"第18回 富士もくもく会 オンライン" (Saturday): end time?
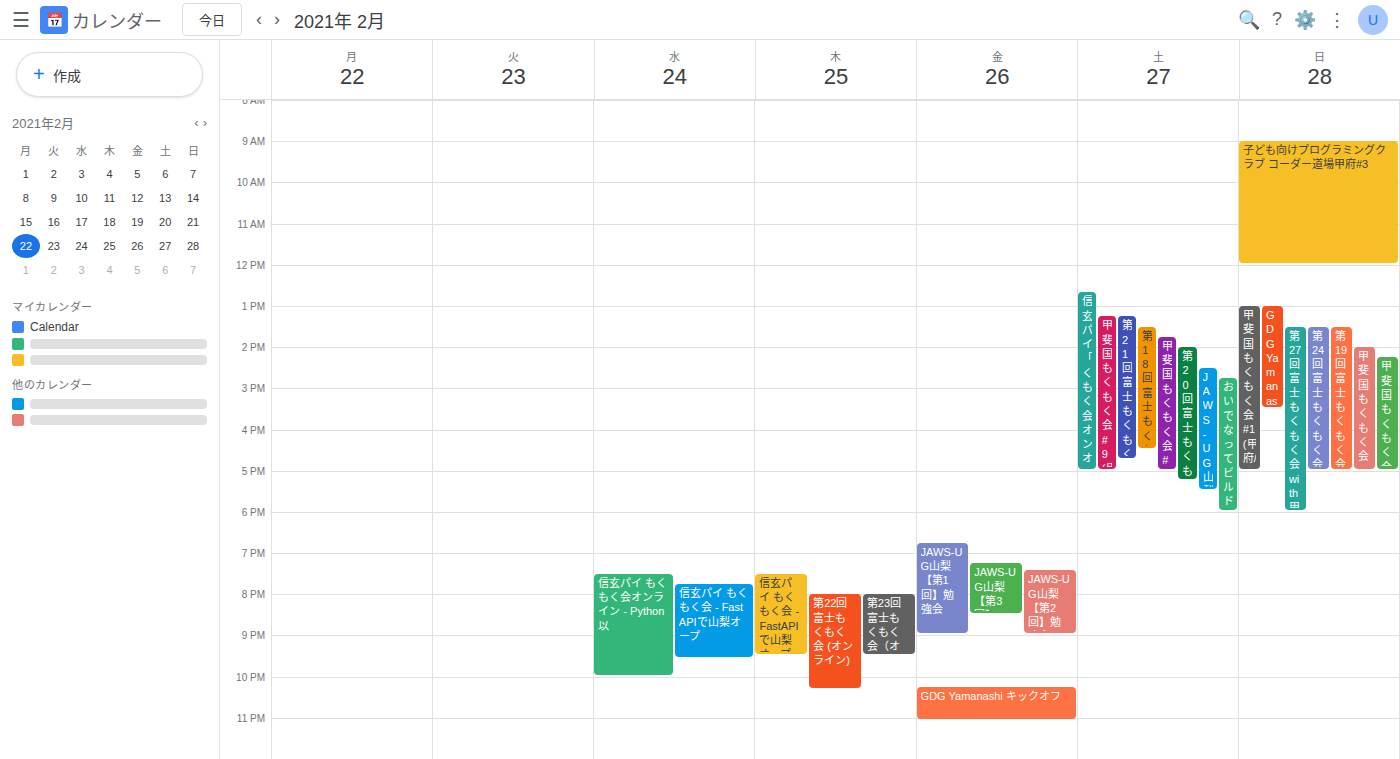
4:30 PM